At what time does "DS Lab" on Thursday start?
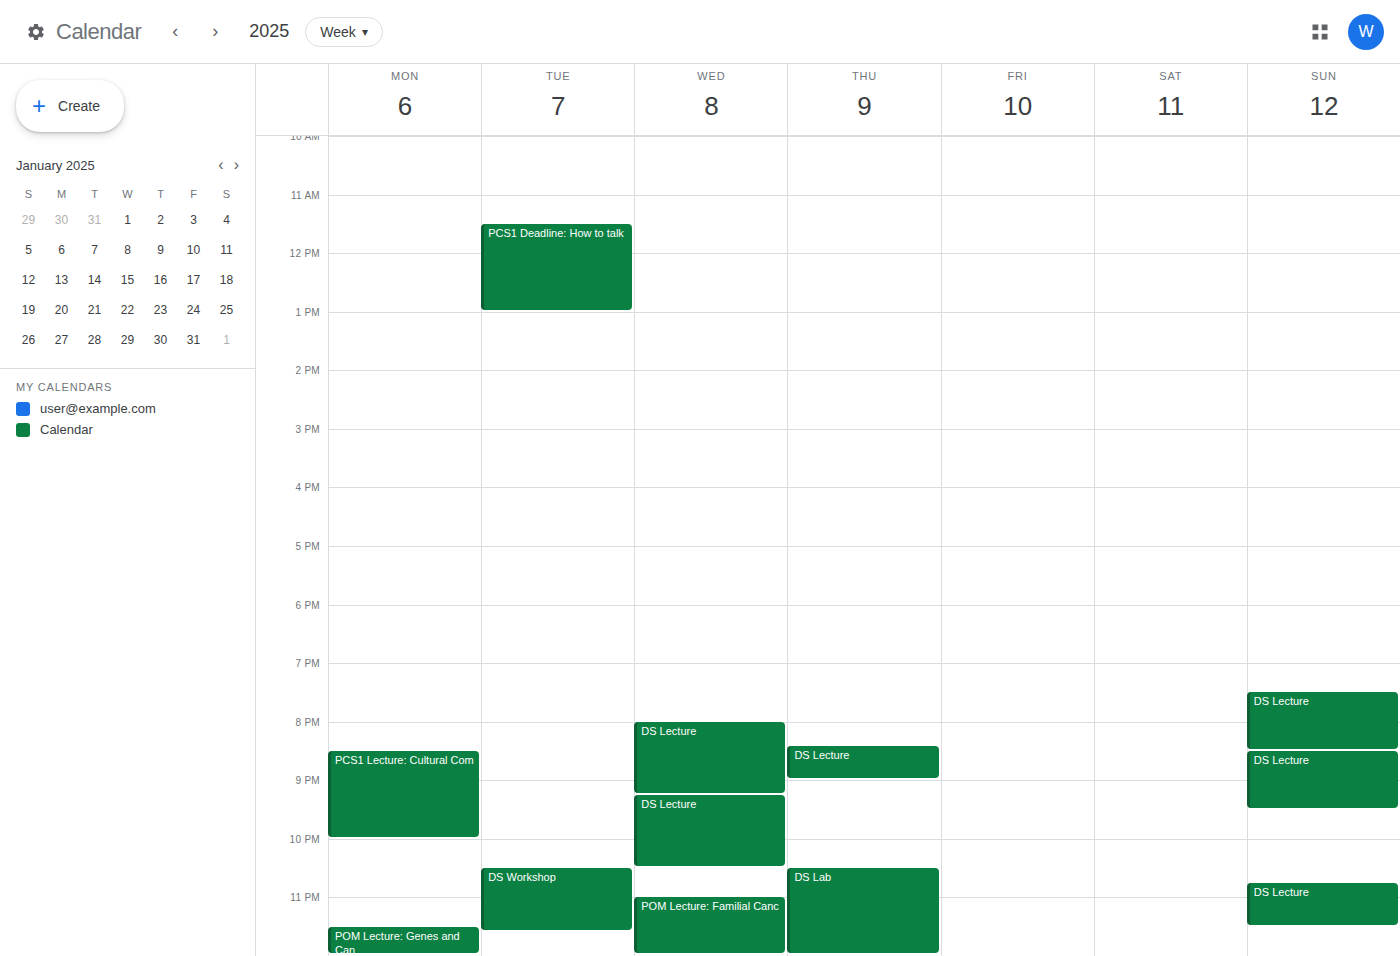
22:30